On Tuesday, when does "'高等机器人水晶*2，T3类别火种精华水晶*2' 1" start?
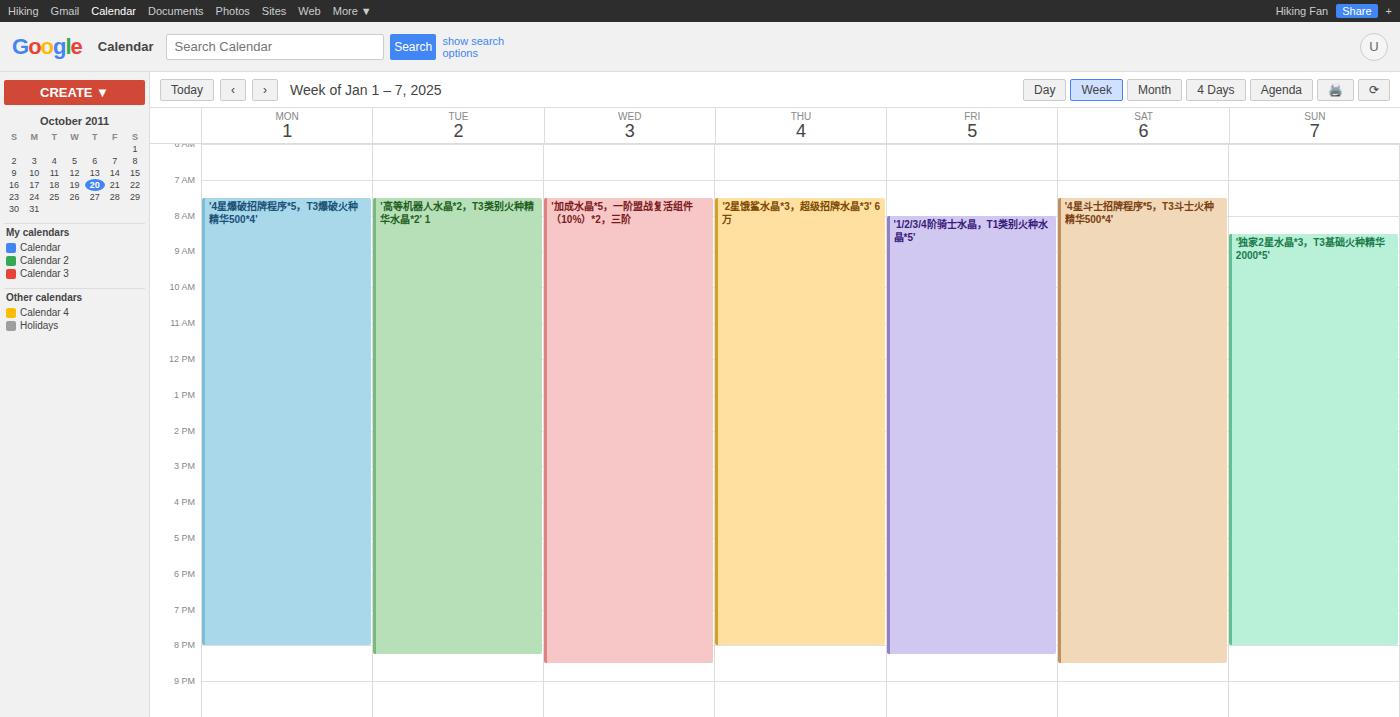
7:30 AM